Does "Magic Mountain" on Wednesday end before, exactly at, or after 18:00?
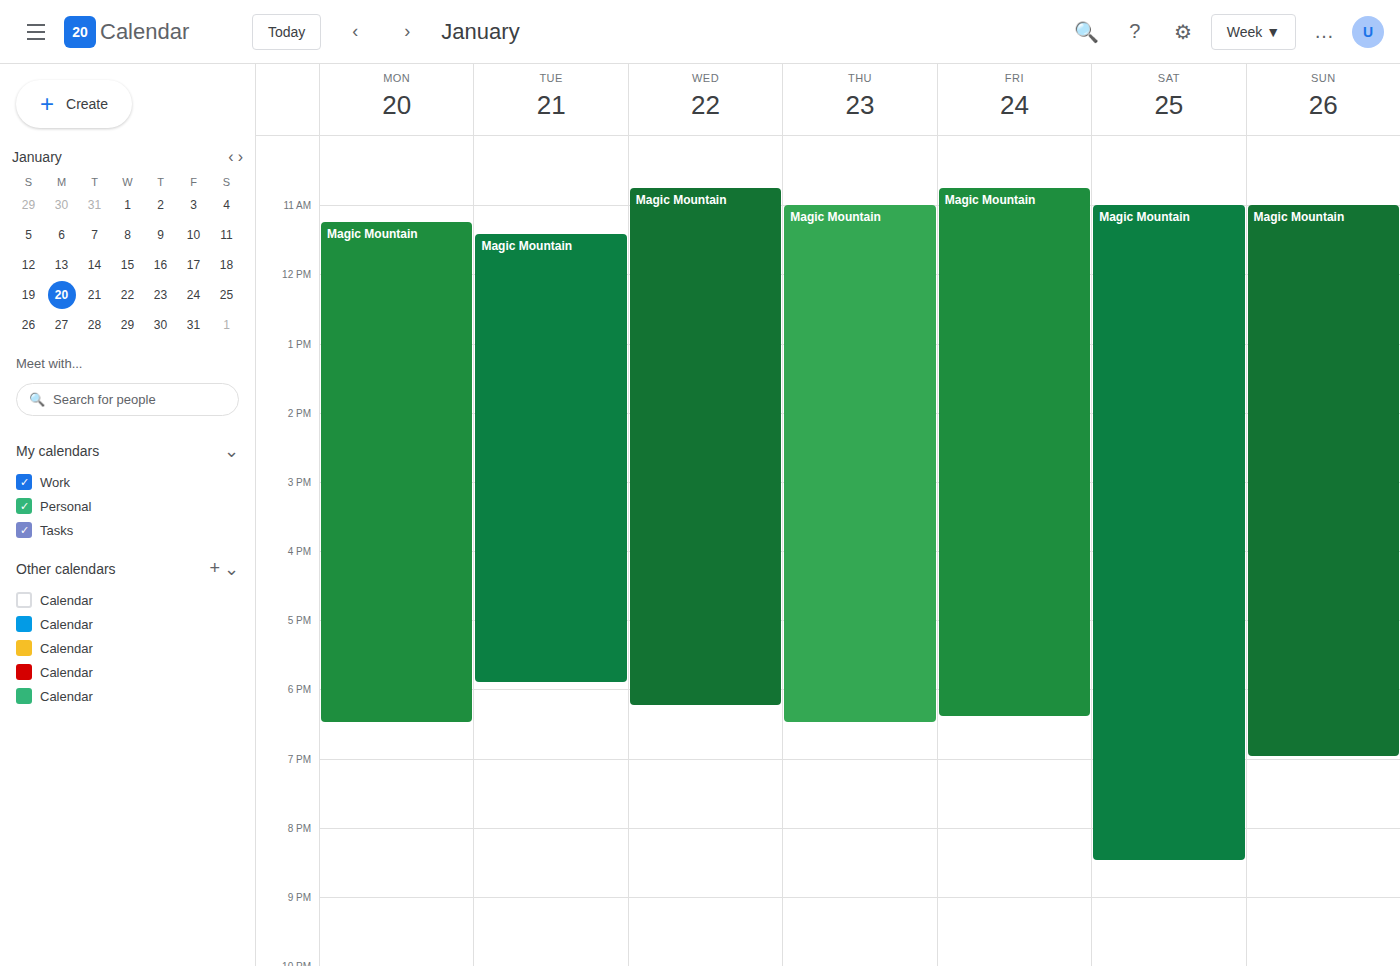
18:15 -- after 18:00, 15 minutes below the 18:00 line.